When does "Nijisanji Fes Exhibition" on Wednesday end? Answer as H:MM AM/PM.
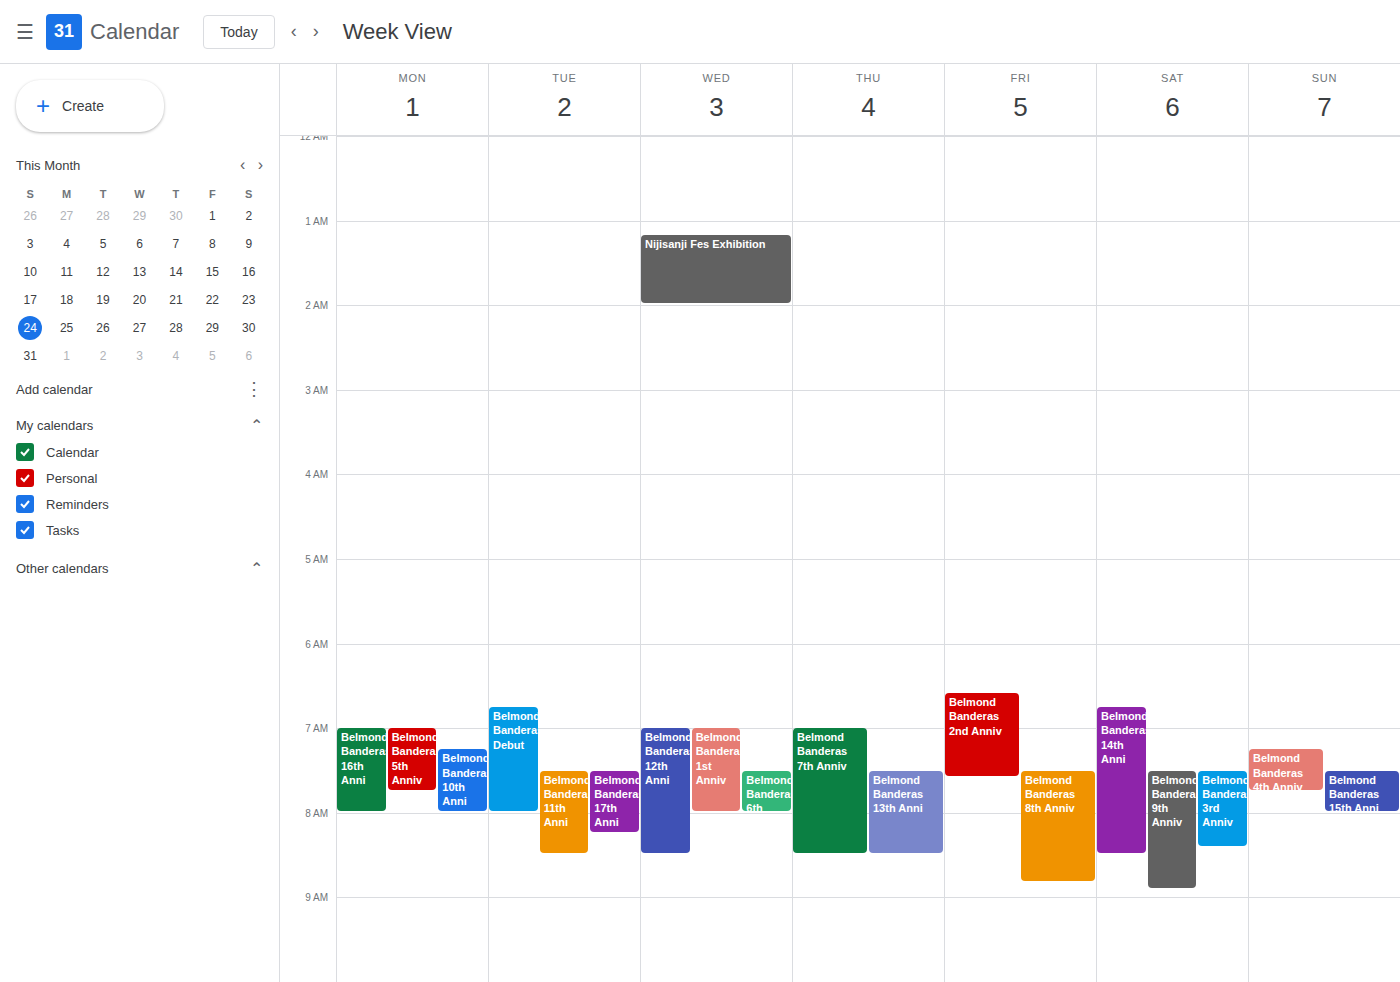
2:00 AM